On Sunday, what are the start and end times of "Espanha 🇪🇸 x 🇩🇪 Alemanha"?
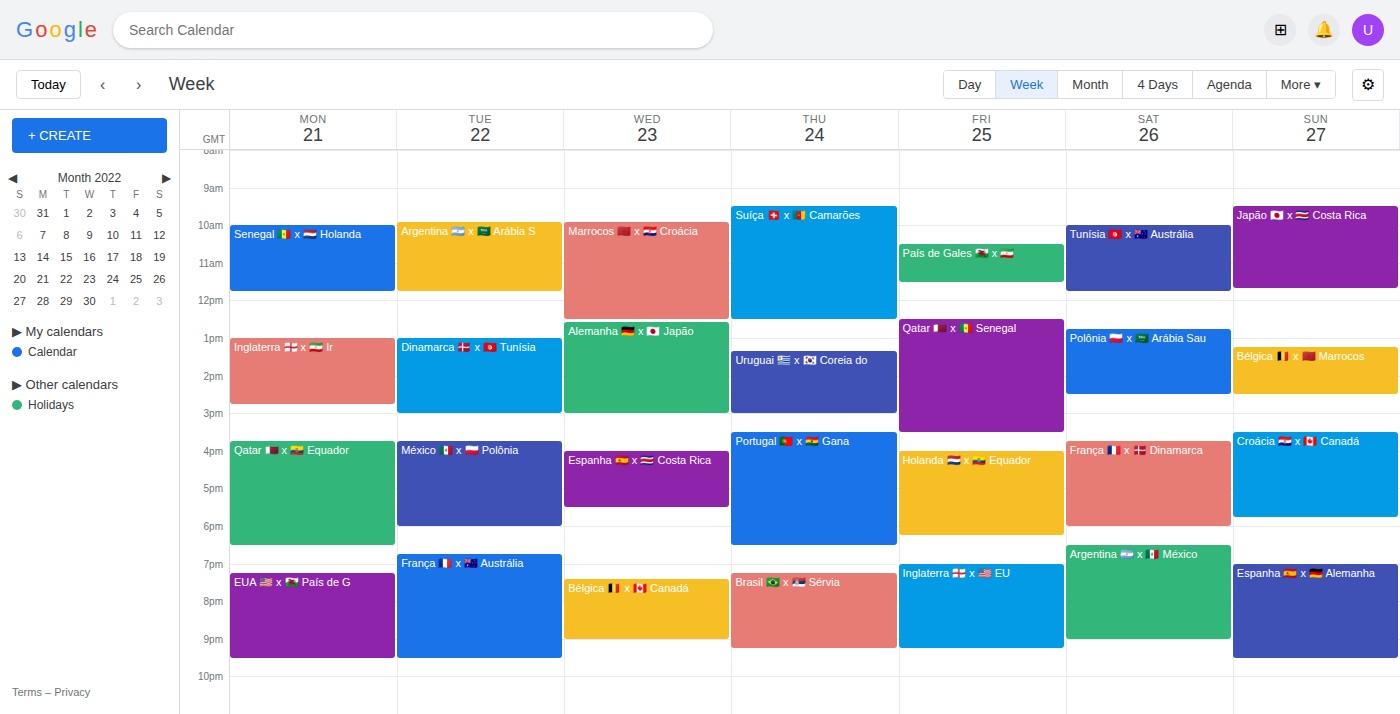
7:00 PM to 9:30 PM